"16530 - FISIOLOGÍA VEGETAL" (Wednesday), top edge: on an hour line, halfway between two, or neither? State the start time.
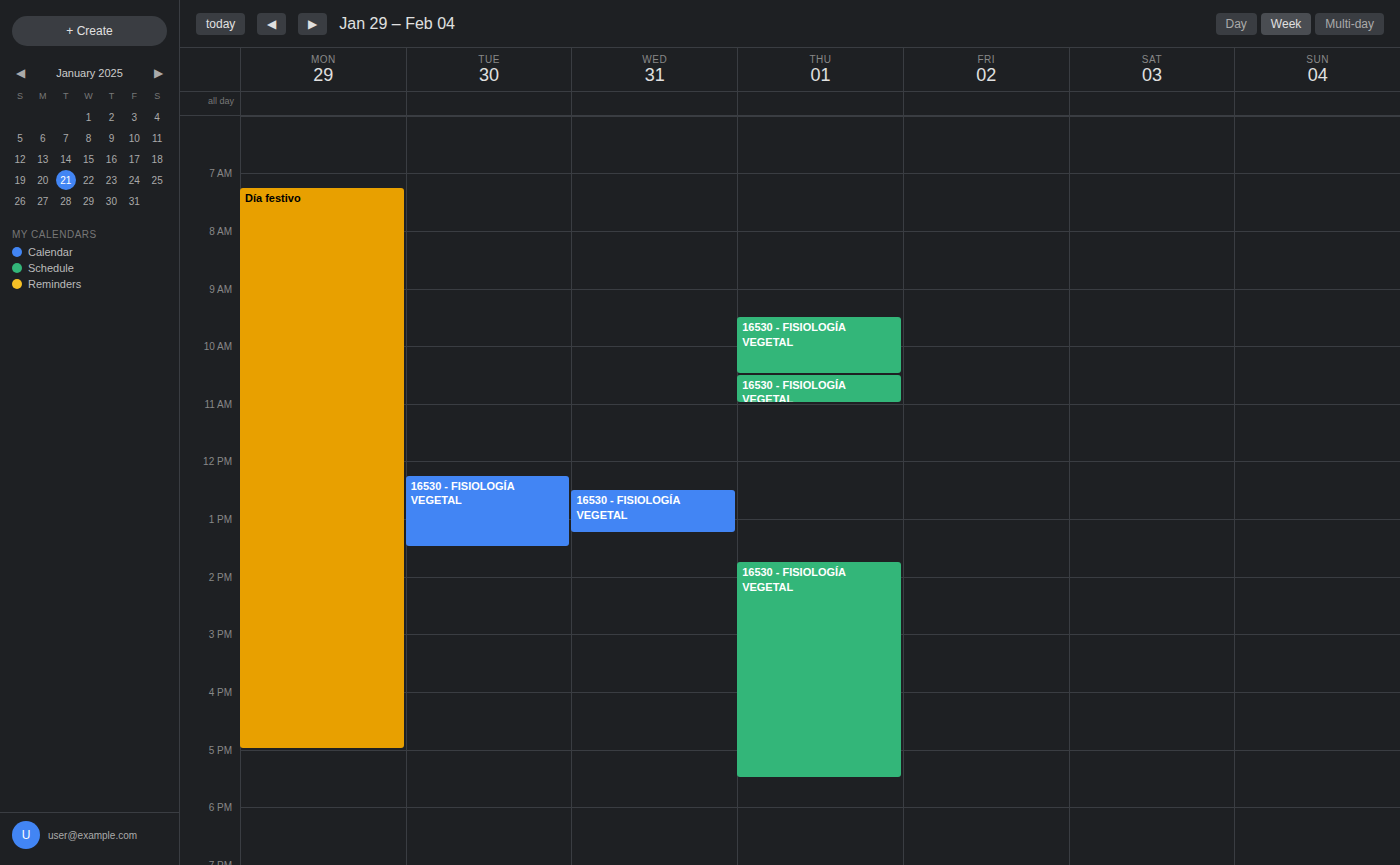
12:30 PM -- halfway between the 12 PM and 1 PM lines.